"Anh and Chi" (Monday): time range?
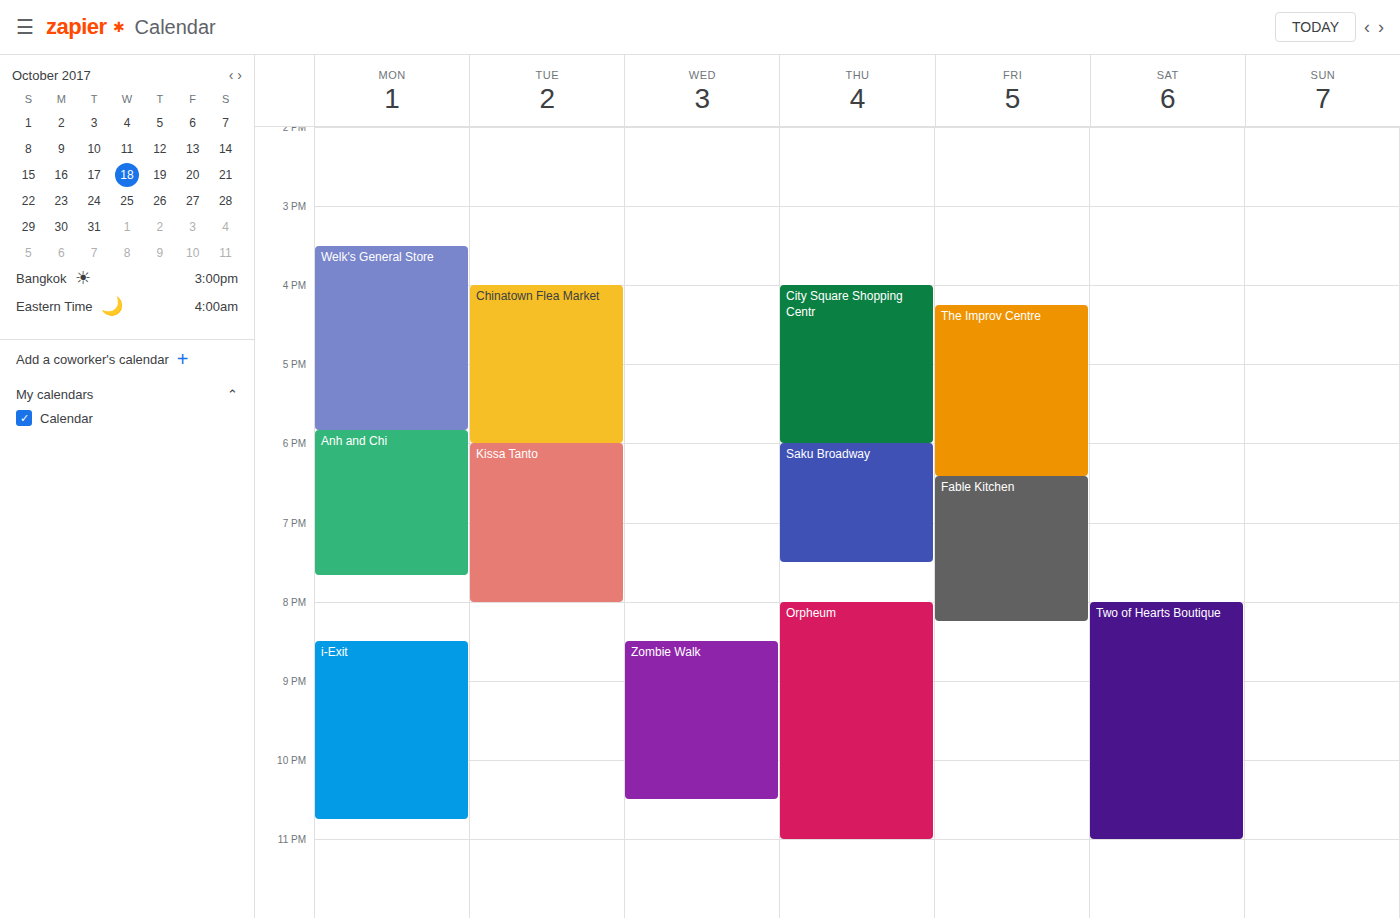
5:50 PM to 7:40 PM